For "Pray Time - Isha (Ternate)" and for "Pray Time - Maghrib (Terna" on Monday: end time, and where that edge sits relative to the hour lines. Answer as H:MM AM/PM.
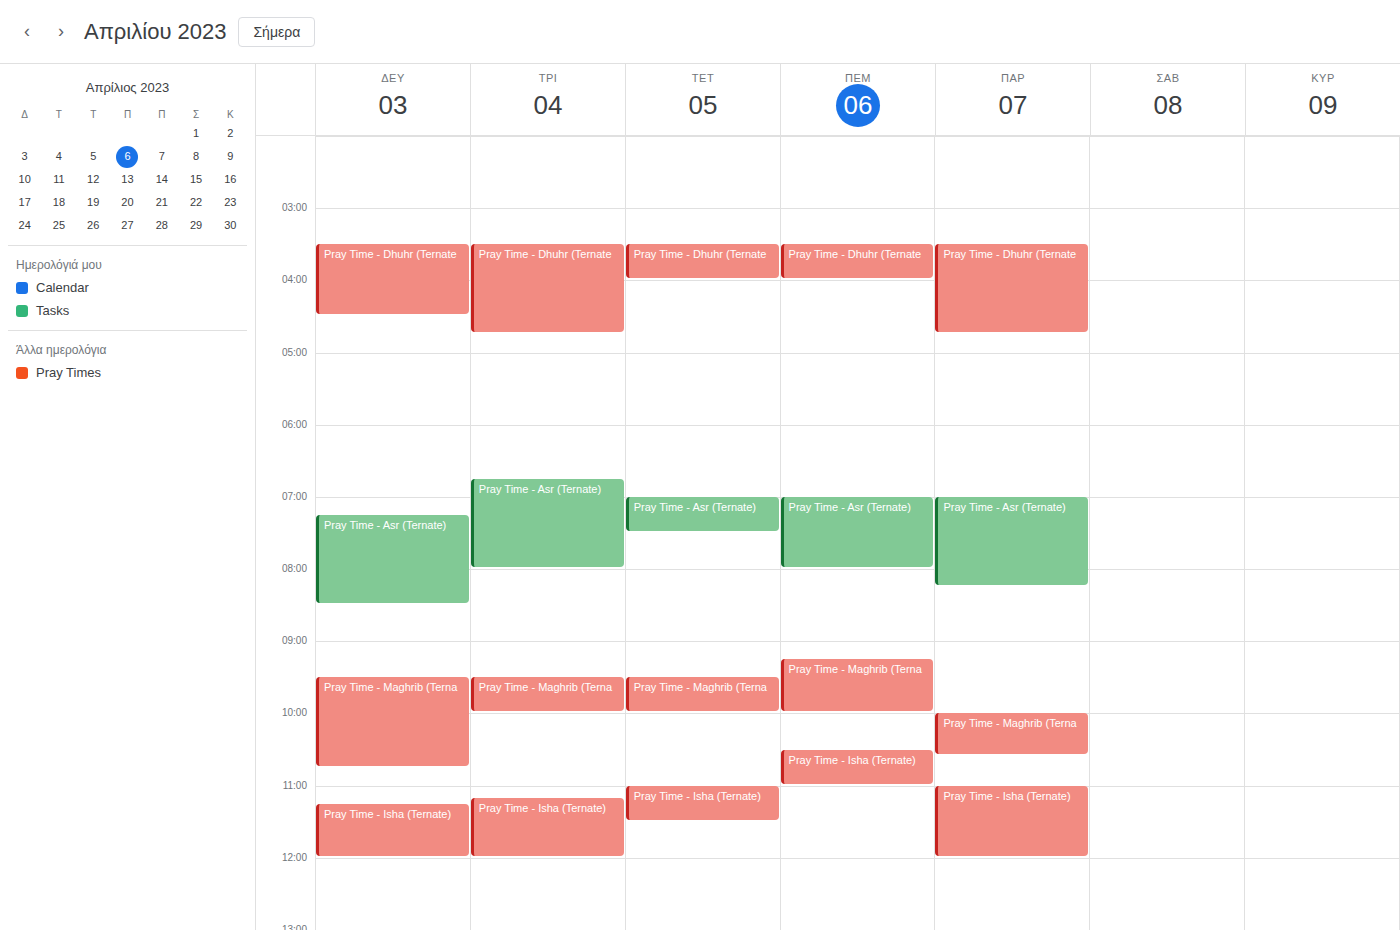
"Pray Time - Isha (Ternate)": 12:00 PM, exactly on the 12 PM line. "Pray Time - Maghrib (Terna": 10:45 AM, neither: three quarters of the way from the 10 AM line to the 11 AM line.